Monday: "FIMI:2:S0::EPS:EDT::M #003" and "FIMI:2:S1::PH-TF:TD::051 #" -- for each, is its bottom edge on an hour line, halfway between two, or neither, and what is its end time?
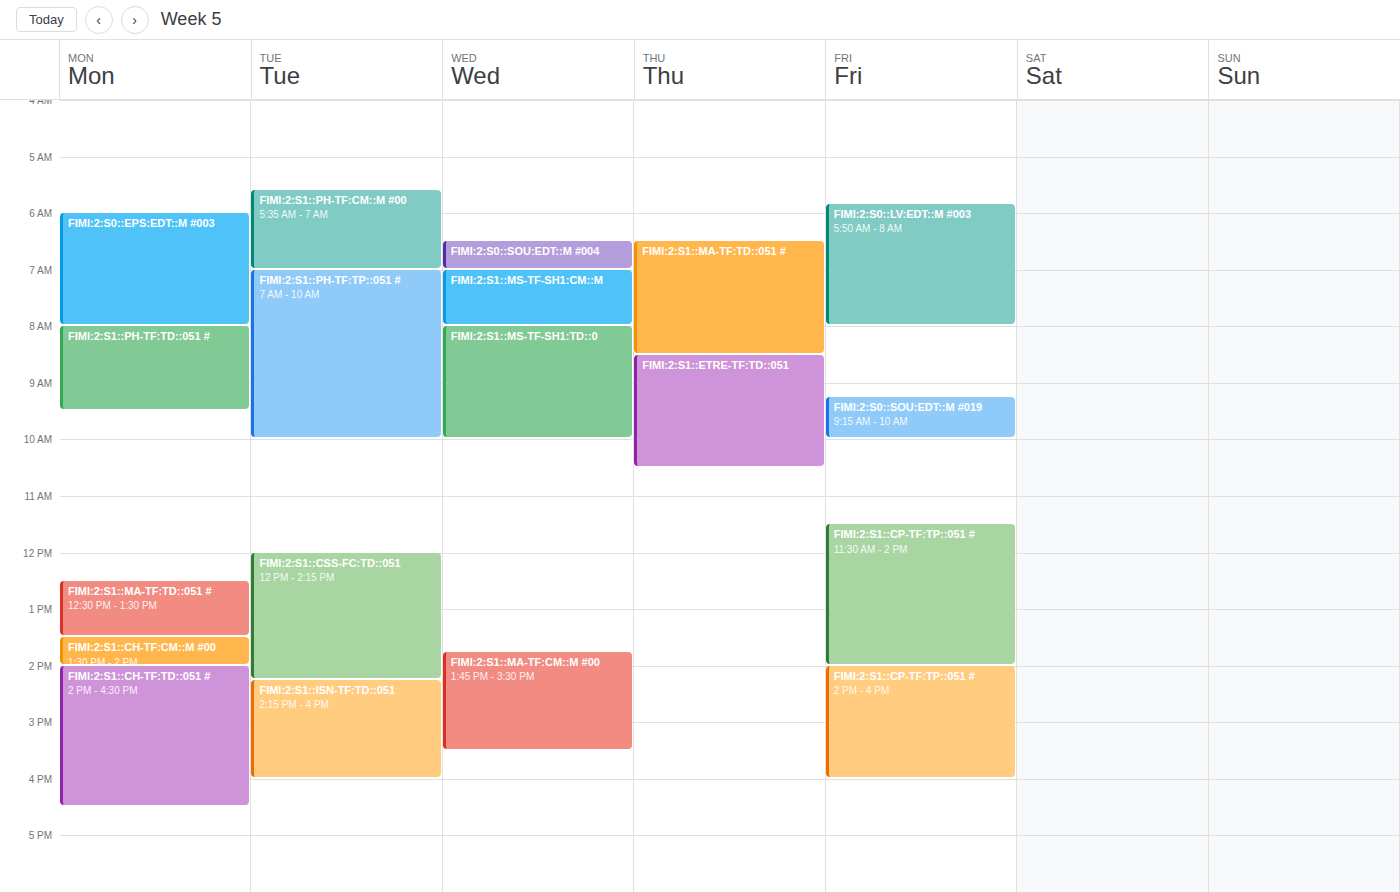
"FIMI:2:S0::EPS:EDT::M #003": 8:00 AM, exactly on the 8 AM line. "FIMI:2:S1::PH-TF:TD::051 #": 9:30 AM, halfway between the 9 AM and 10 AM lines.